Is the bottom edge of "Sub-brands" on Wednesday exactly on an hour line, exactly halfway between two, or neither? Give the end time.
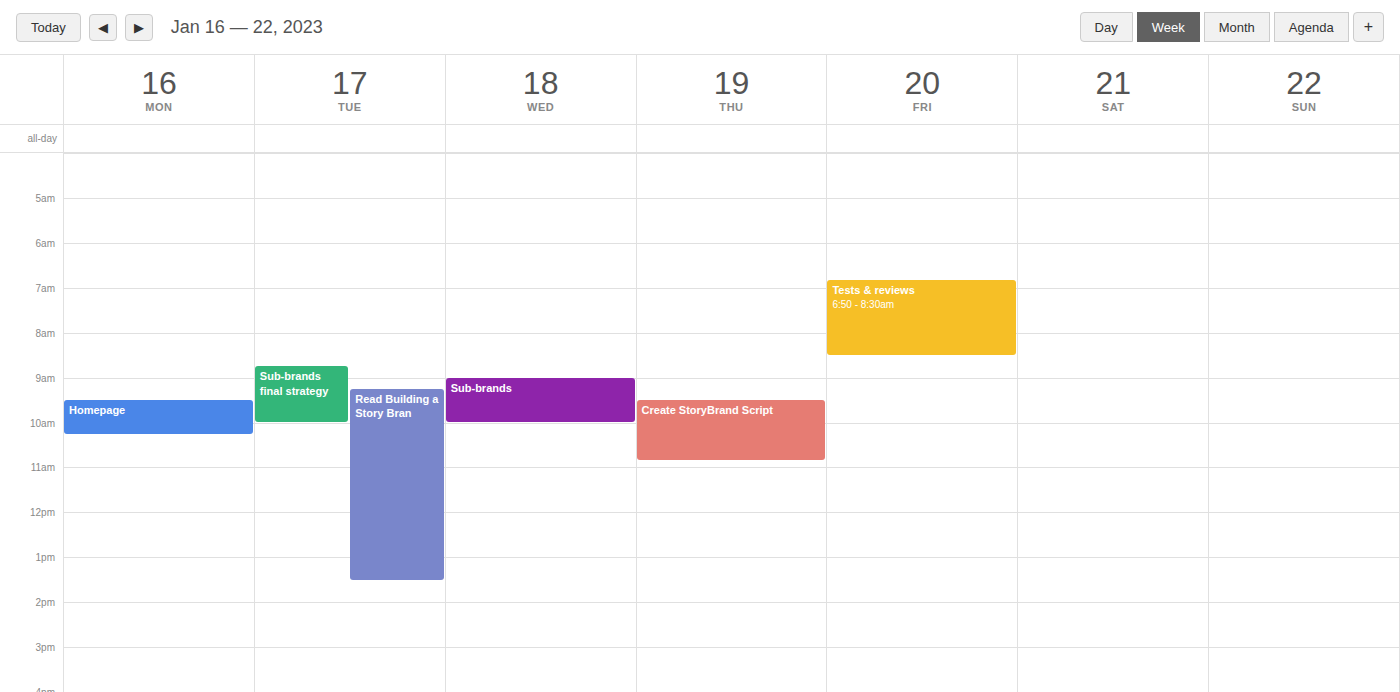
10:00 AM -- exactly on the 10 AM line.